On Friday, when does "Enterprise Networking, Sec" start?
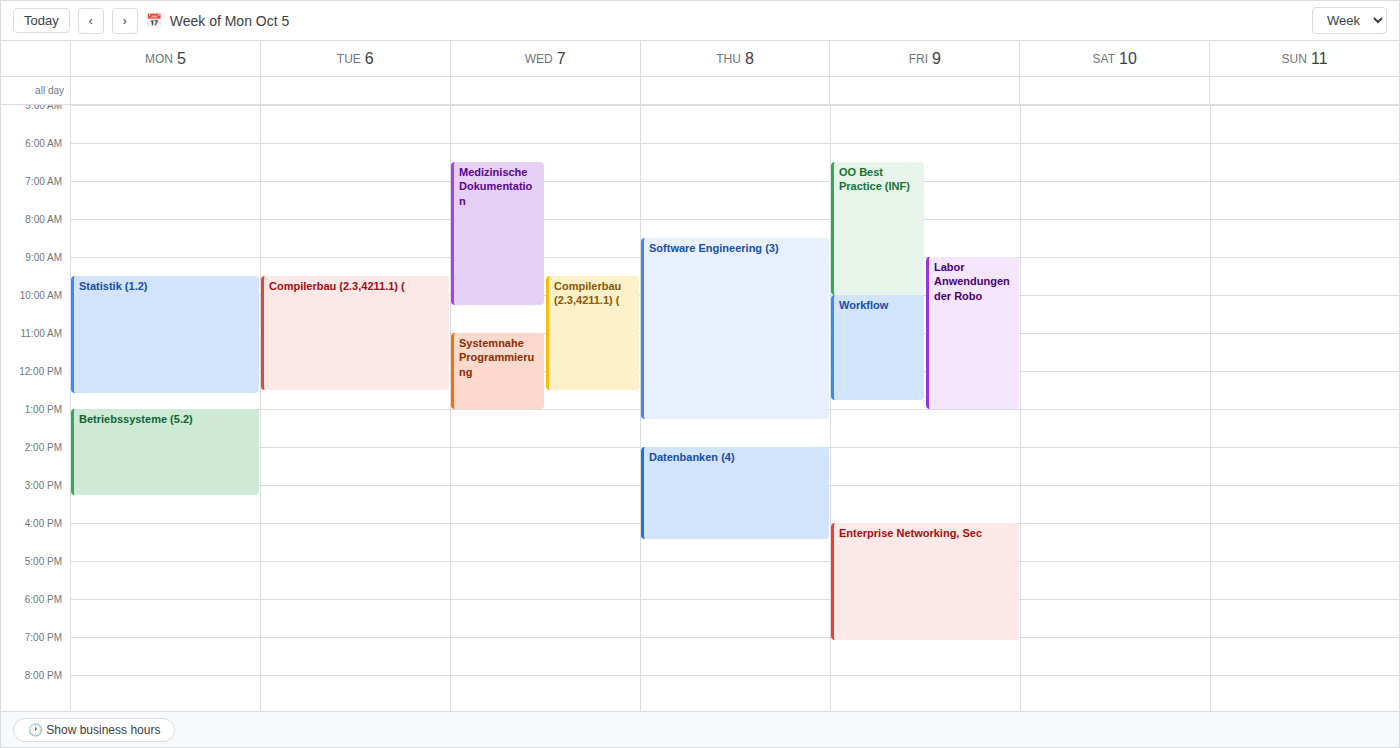
16:00